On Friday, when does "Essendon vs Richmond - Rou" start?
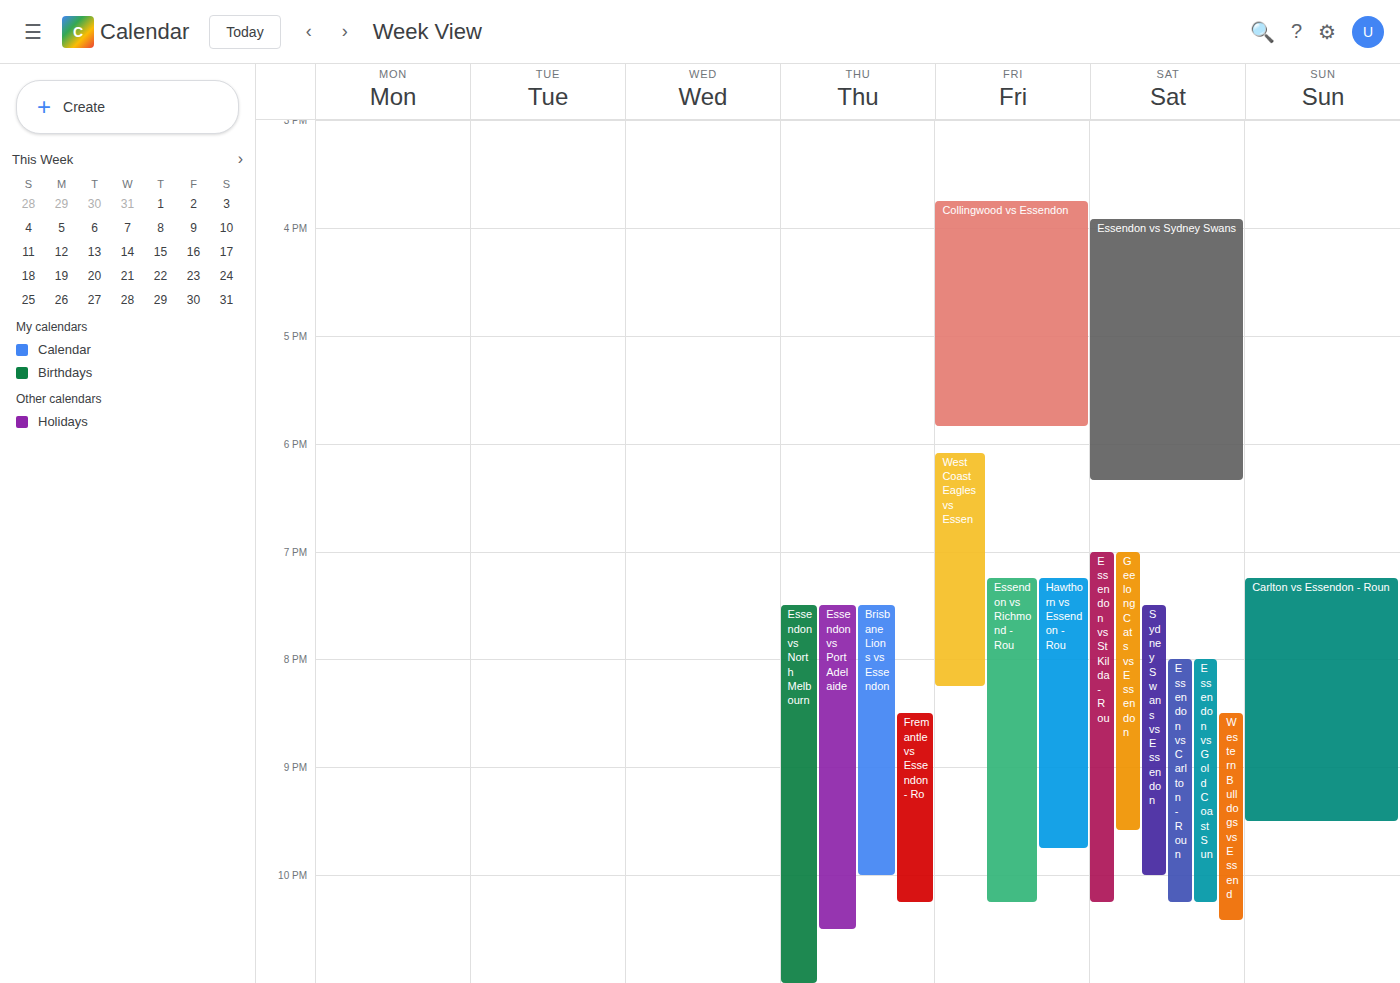
19:15